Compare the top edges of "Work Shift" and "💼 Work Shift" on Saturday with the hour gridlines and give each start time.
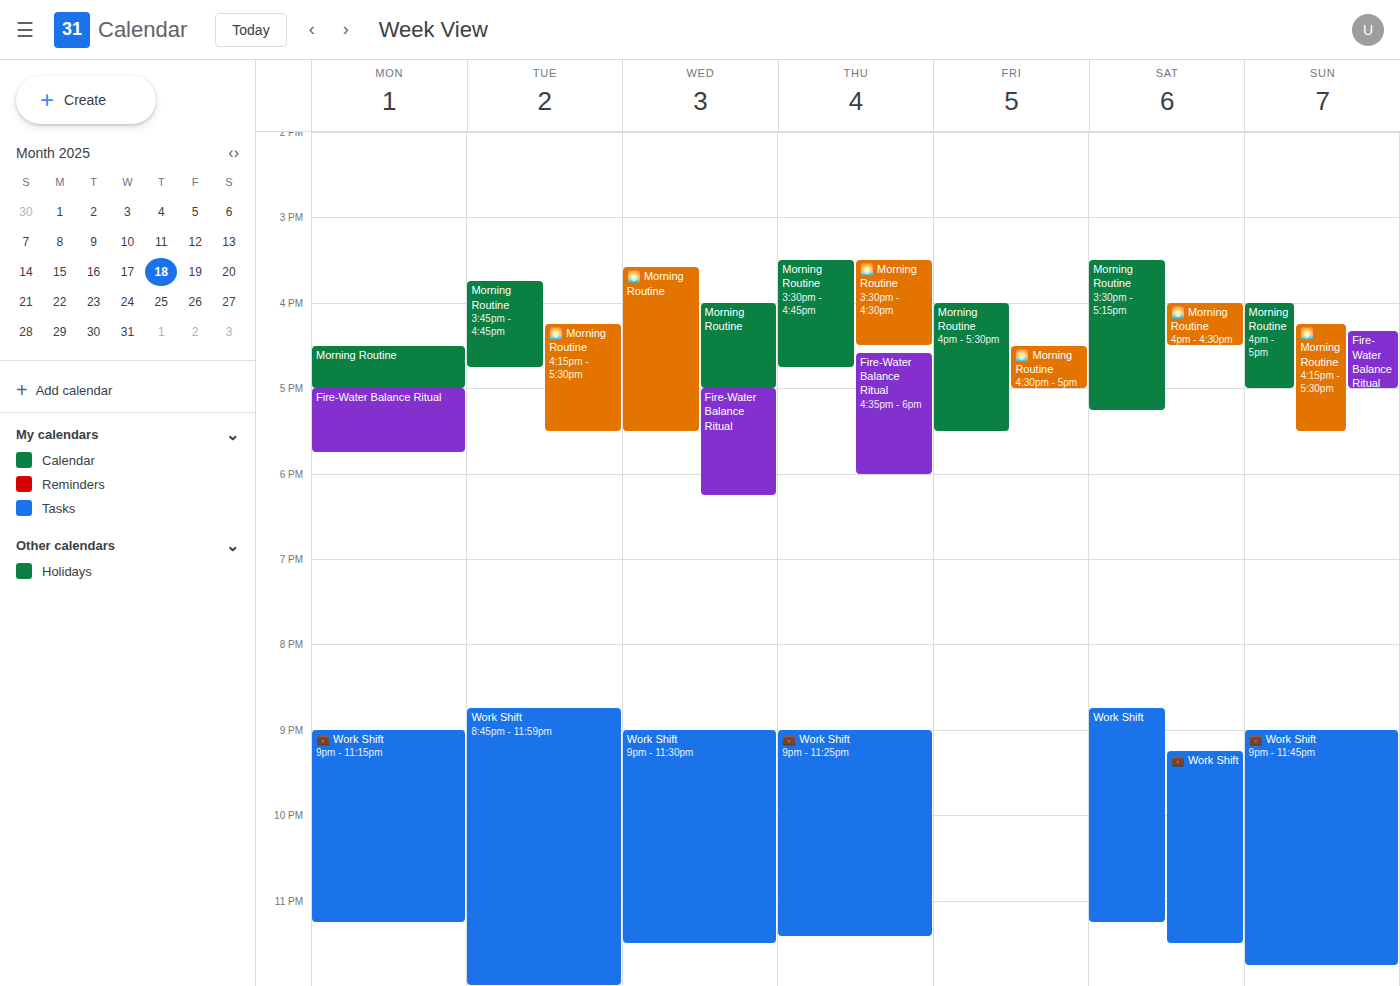
"Work Shift": 8:45 PM, neither: three quarters of the way from the 8 PM line to the 9 PM line. "💼 Work Shift": 9:15 PM, neither: a quarter of the way from the 9 PM line to the 10 PM line.